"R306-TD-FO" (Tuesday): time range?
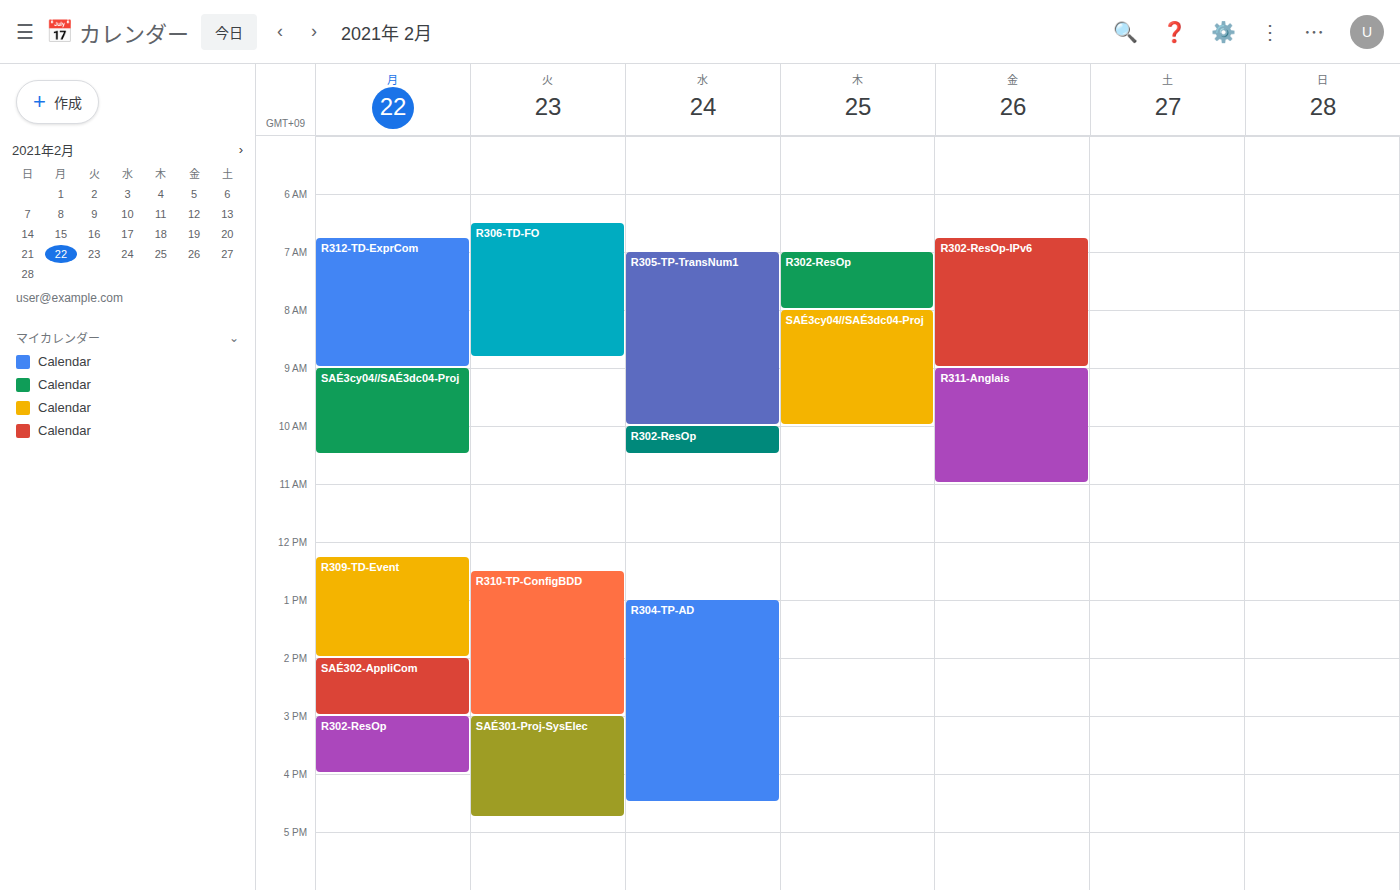
6:30 AM to 8:50 AM